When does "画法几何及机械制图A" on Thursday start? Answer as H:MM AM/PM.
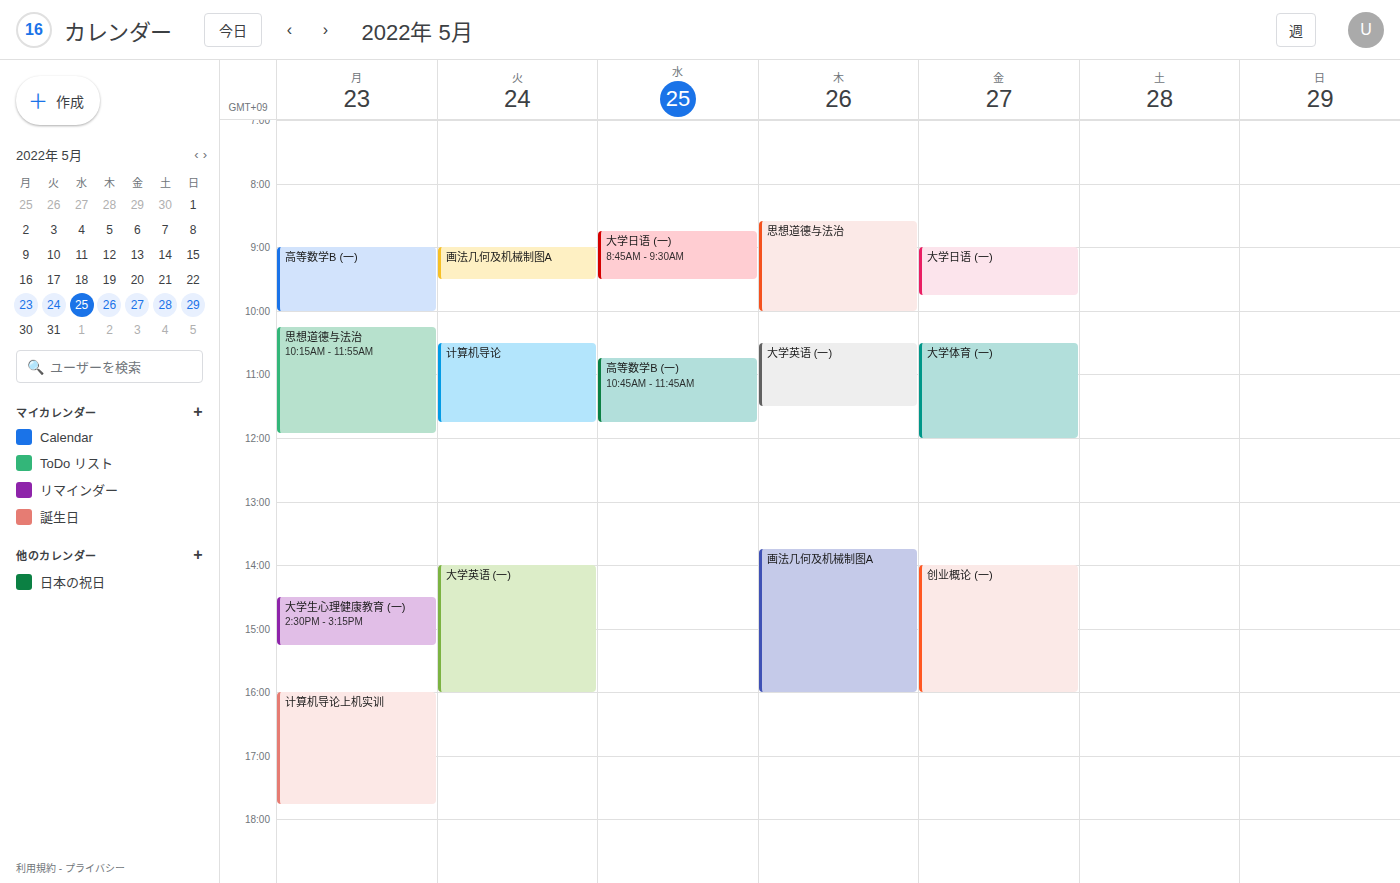
1:45 PM